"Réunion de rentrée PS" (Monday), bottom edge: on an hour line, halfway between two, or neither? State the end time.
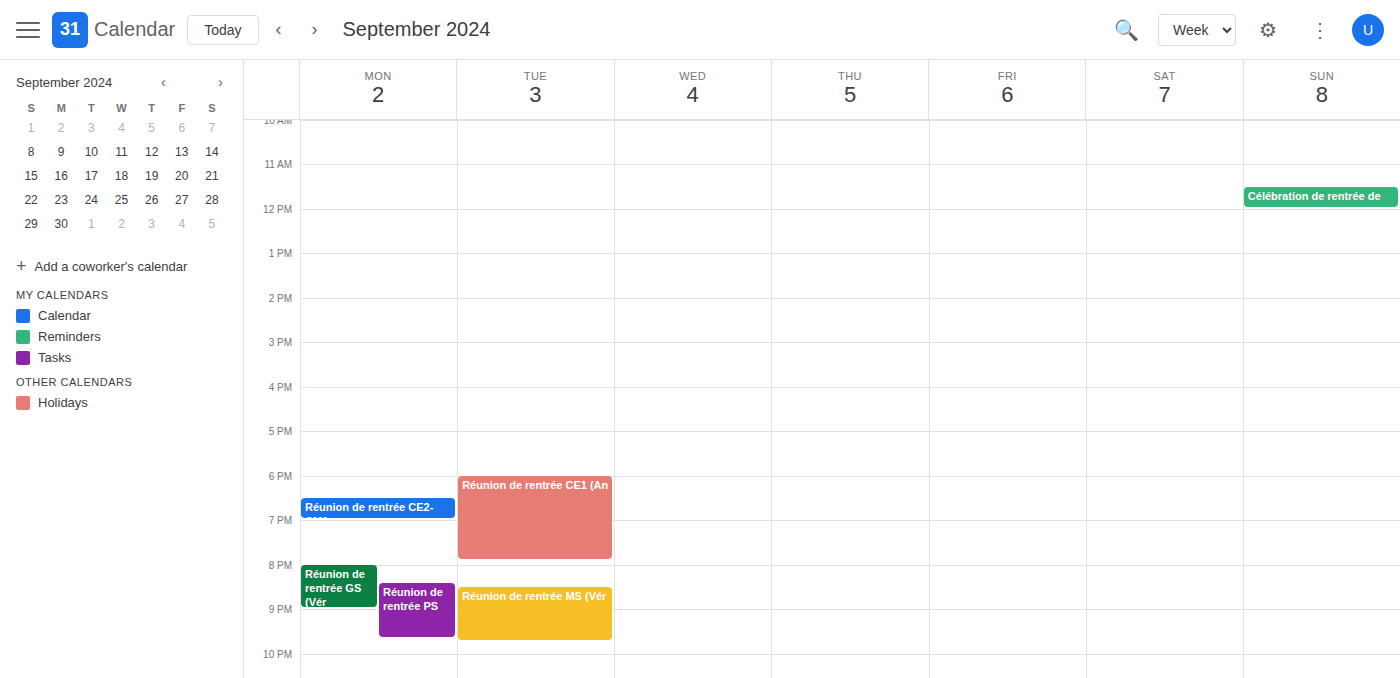
9:40 PM -- neither: 40 minutes below the 9 PM line and 20 minutes above the 10 PM line.